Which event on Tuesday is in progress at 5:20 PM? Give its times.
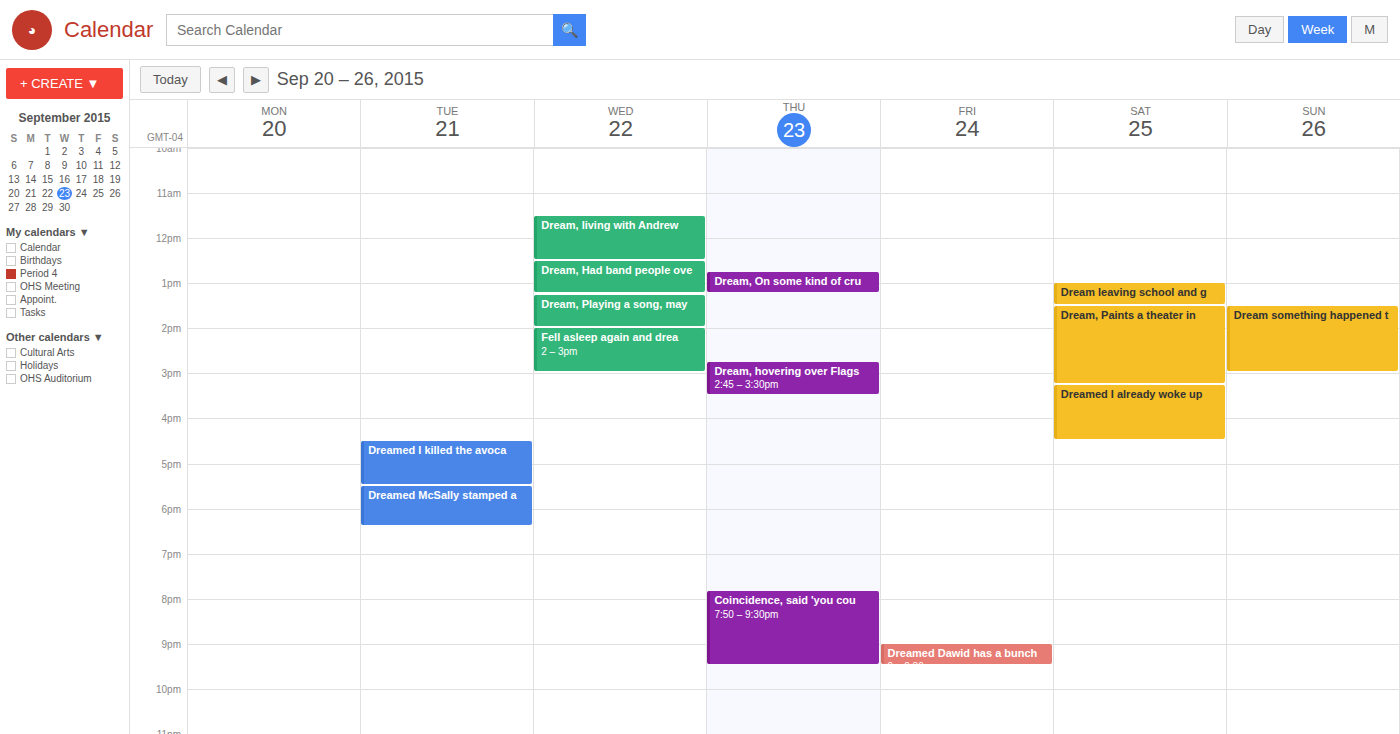
"Dreamed I killed the avoca", 4:30 PM to 5:30 PM